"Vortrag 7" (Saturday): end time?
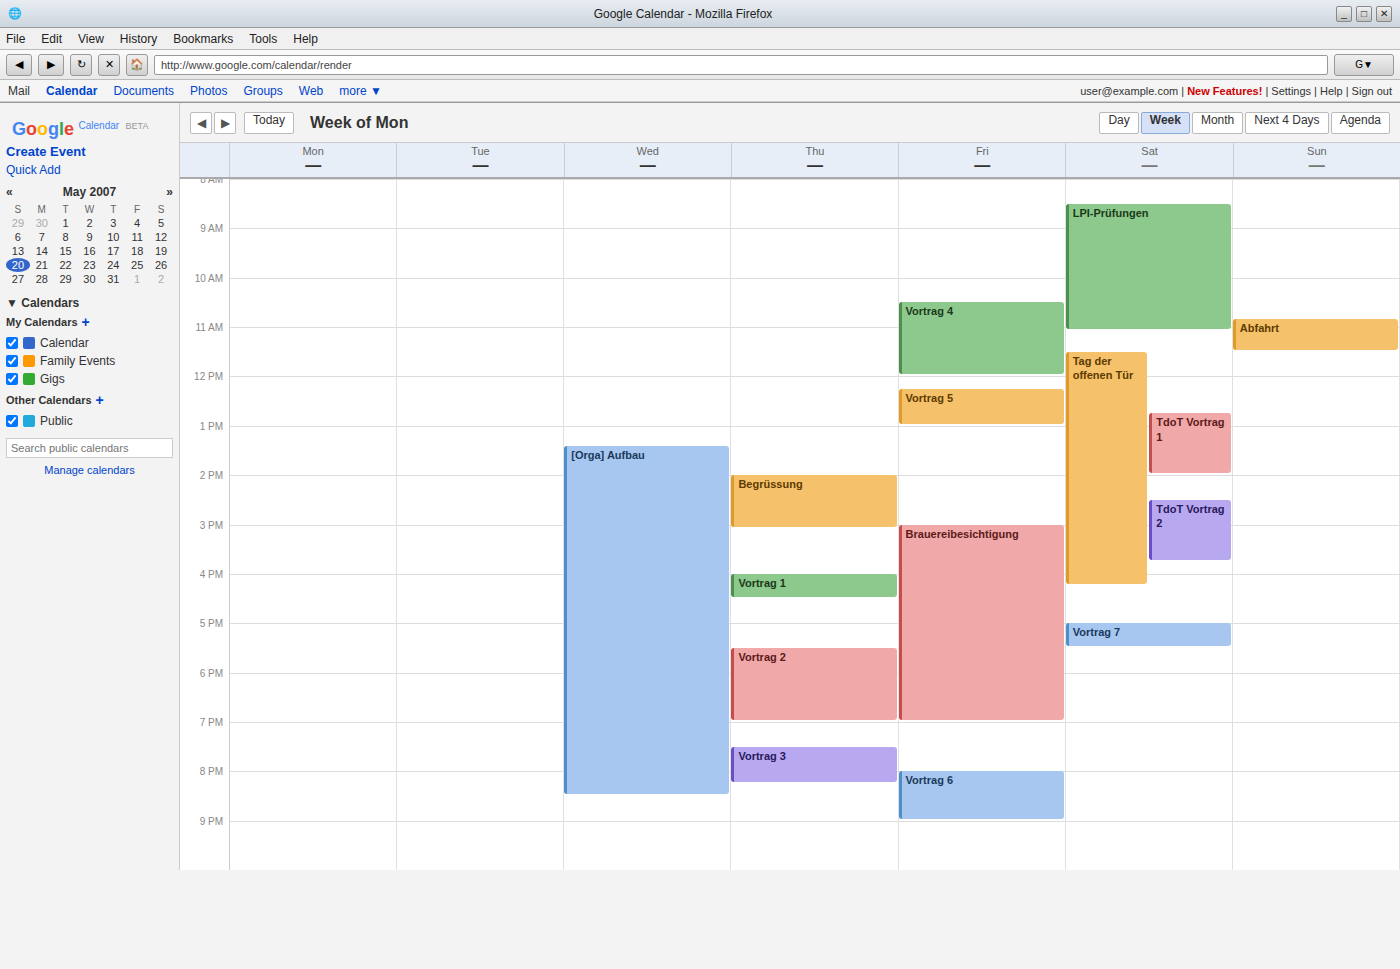
5:30 PM